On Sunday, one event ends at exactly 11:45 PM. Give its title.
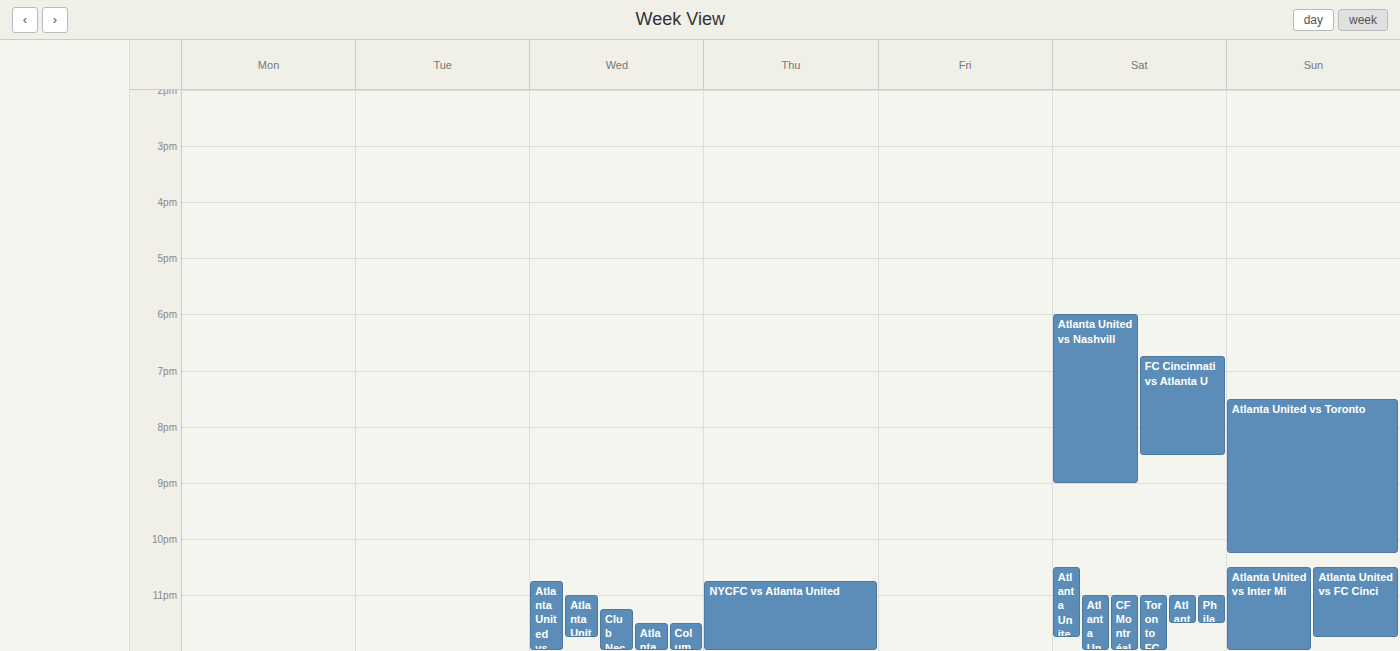
"Atlanta United vs FC Cinci"